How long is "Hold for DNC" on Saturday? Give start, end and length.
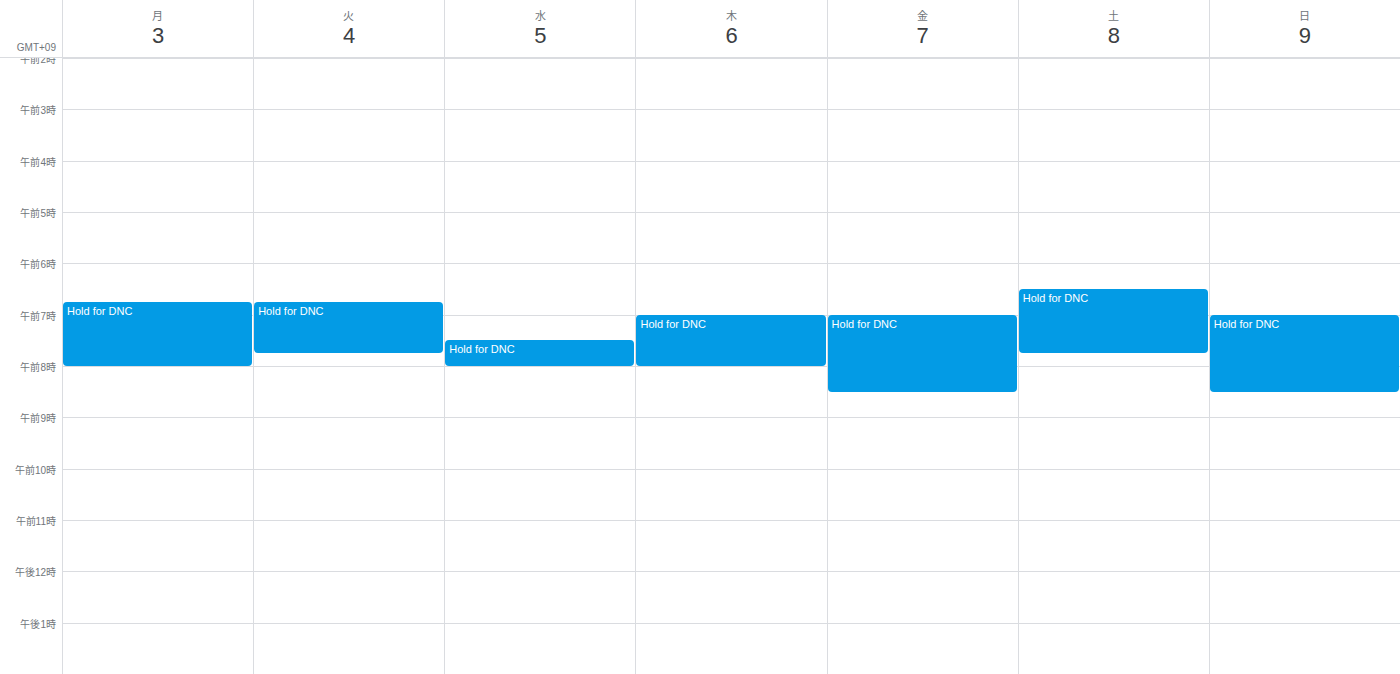
6:30 AM to 7:45 AM, 1 hour 15 minutes